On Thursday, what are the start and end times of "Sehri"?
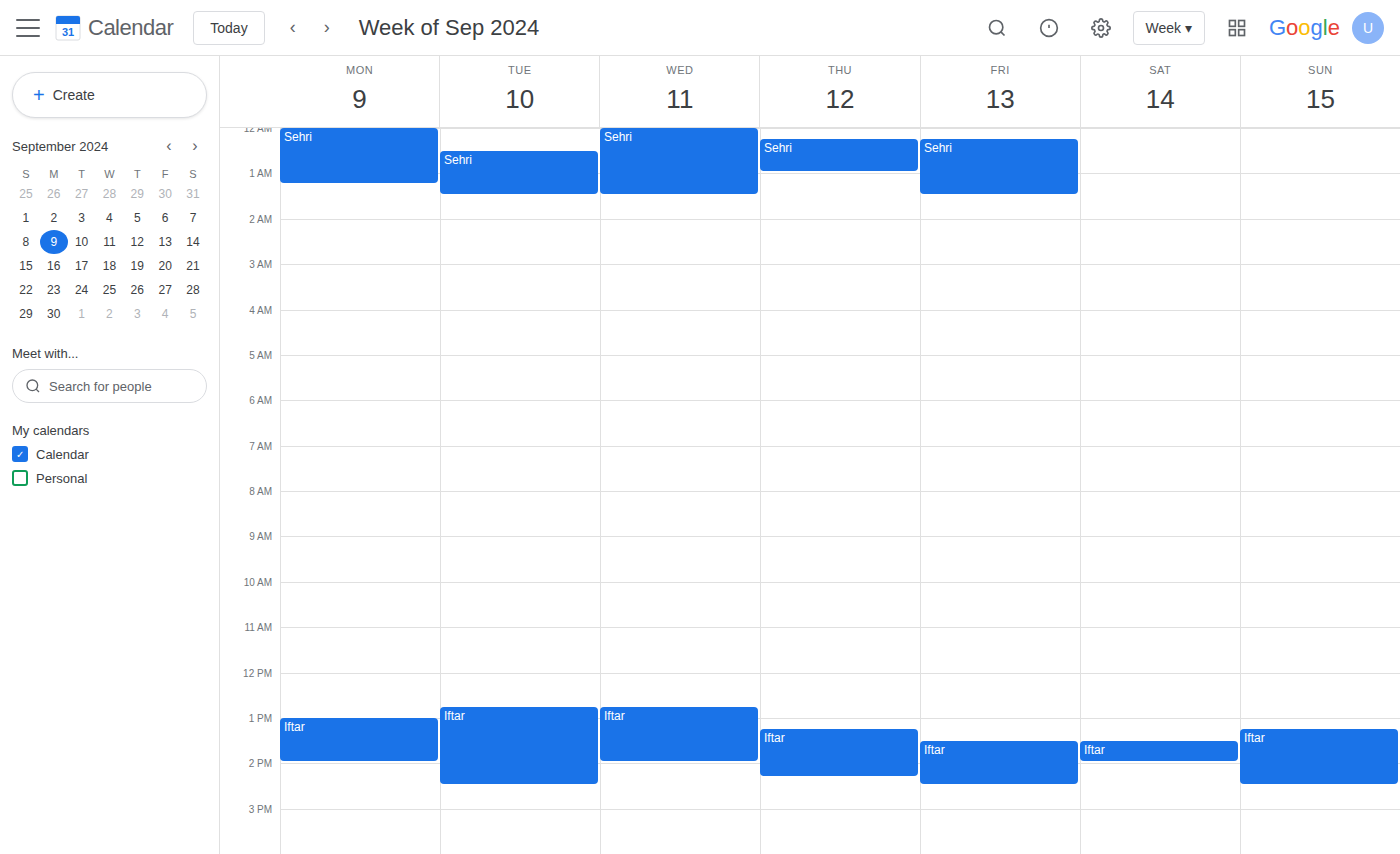
12:15 AM to 1:00 AM